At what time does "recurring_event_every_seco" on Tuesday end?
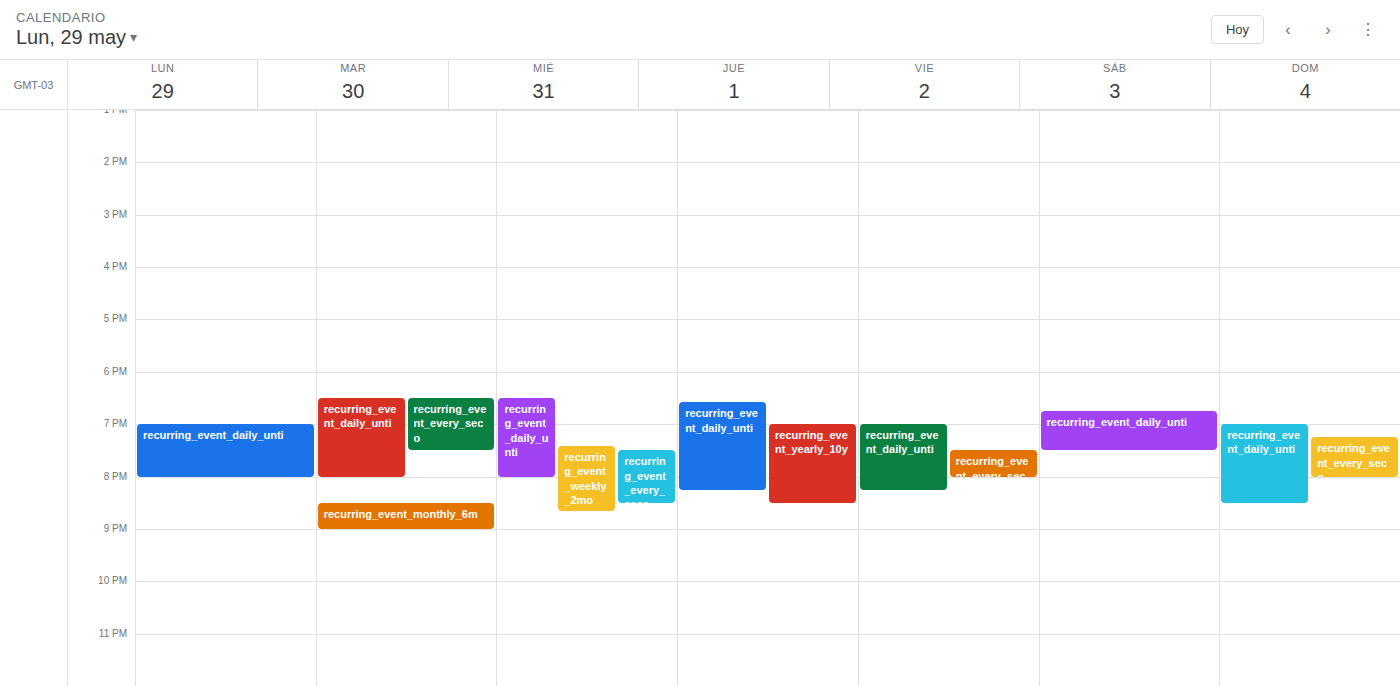
7:30 PM